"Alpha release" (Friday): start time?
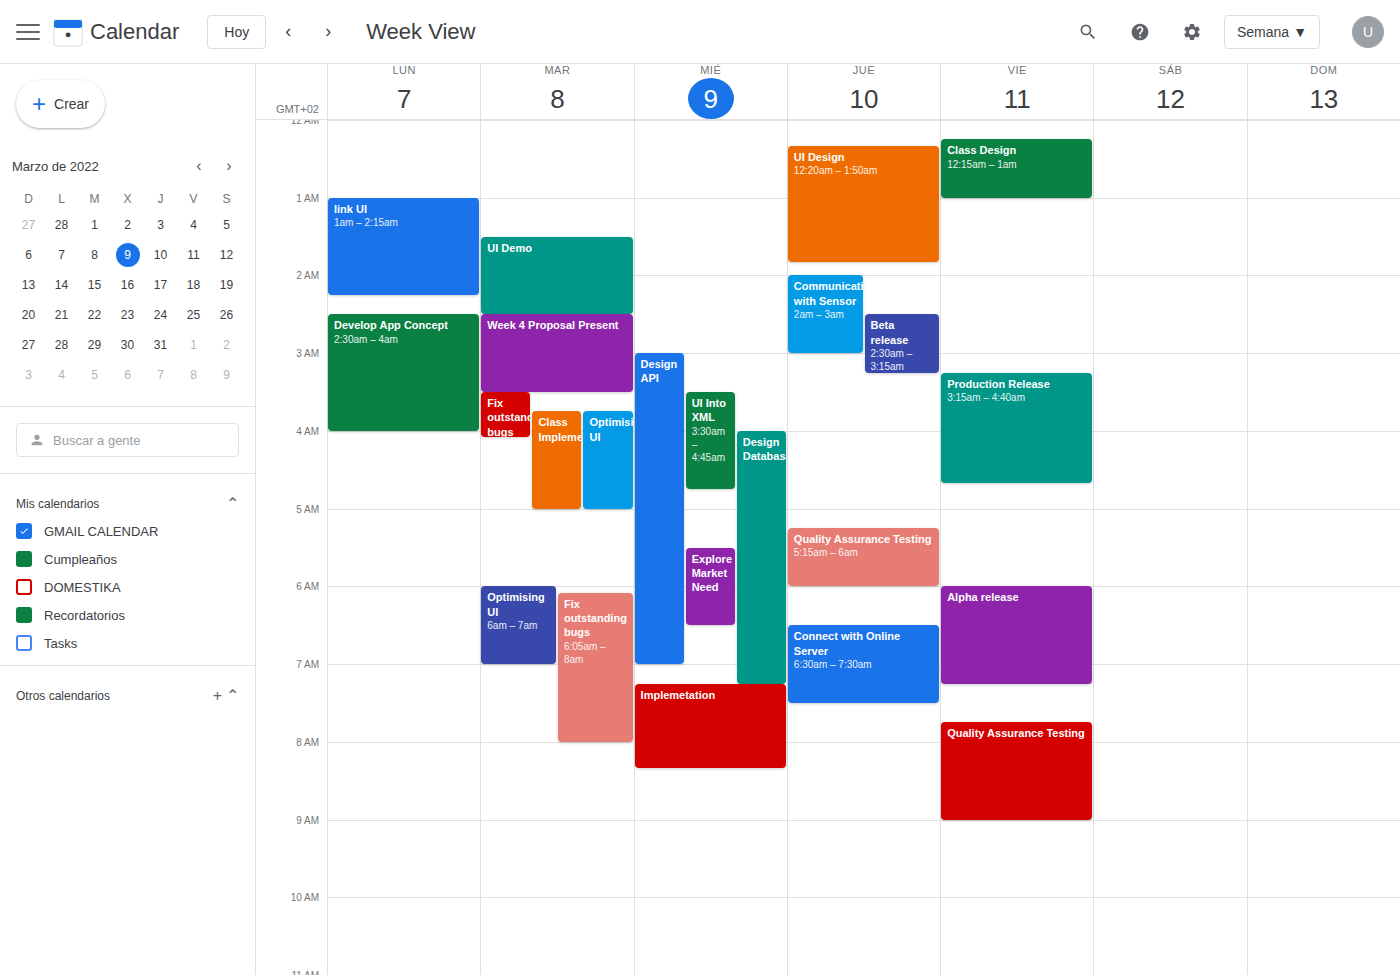
6:00 AM